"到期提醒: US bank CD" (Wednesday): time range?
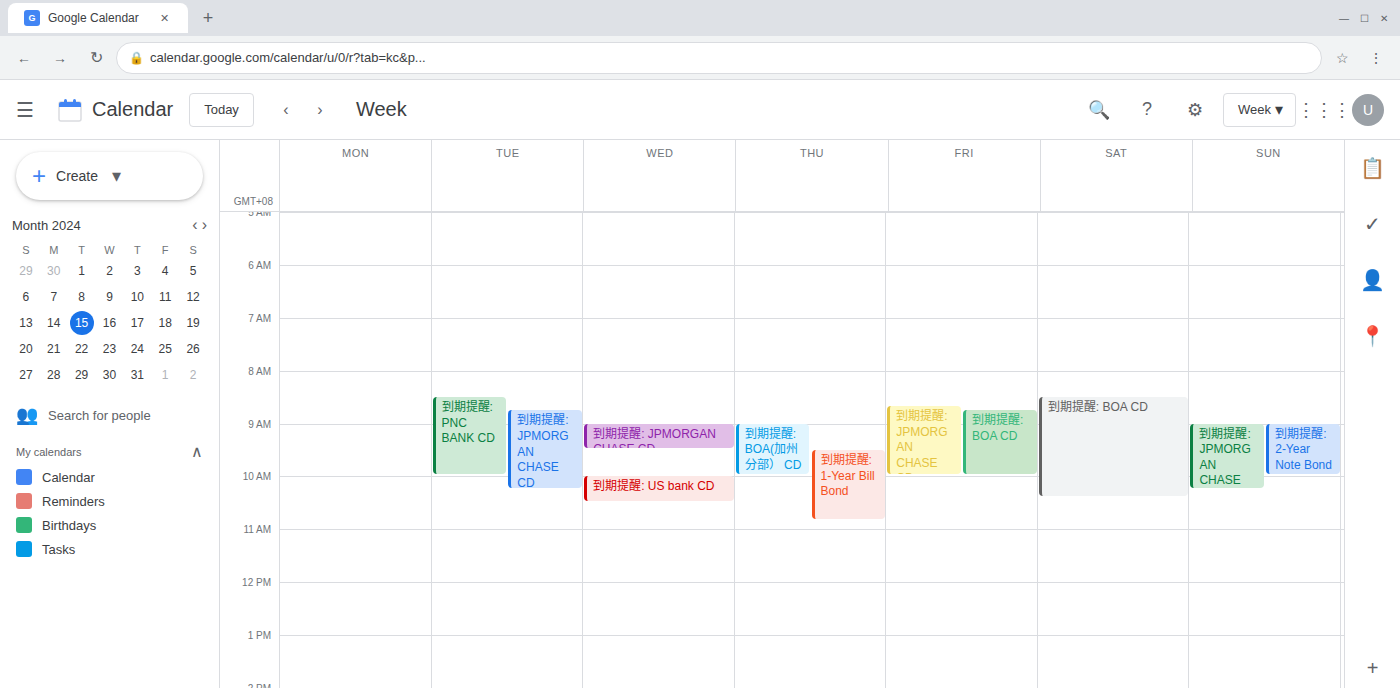
10:00 AM to 10:30 AM